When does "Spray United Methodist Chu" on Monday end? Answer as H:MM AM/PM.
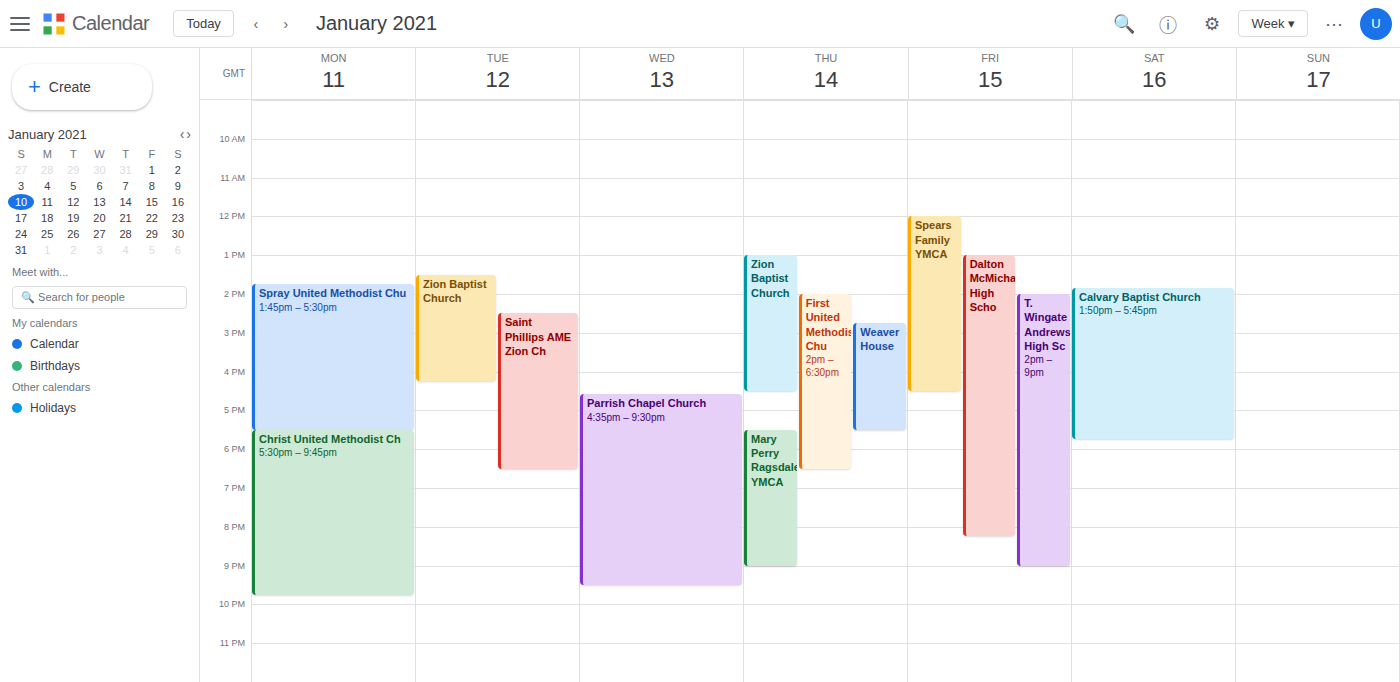
5:30 PM